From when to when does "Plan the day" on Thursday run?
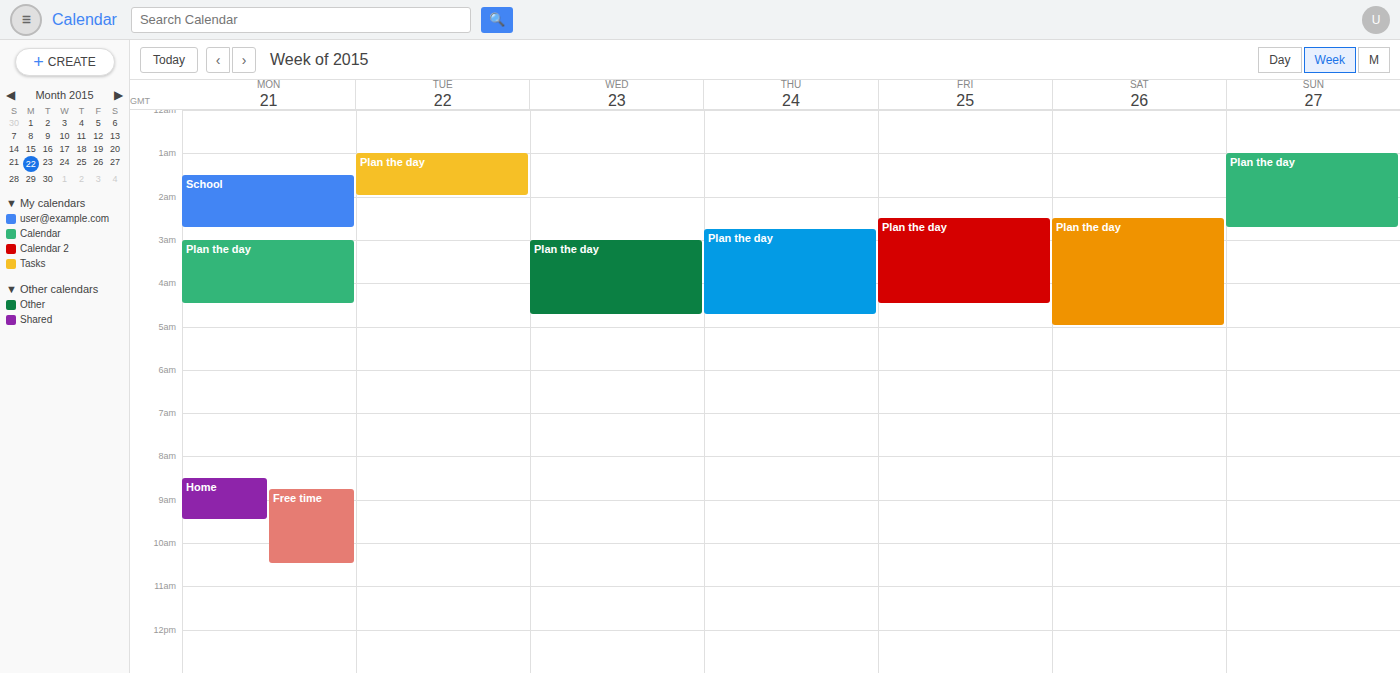
2:45 AM to 4:45 AM